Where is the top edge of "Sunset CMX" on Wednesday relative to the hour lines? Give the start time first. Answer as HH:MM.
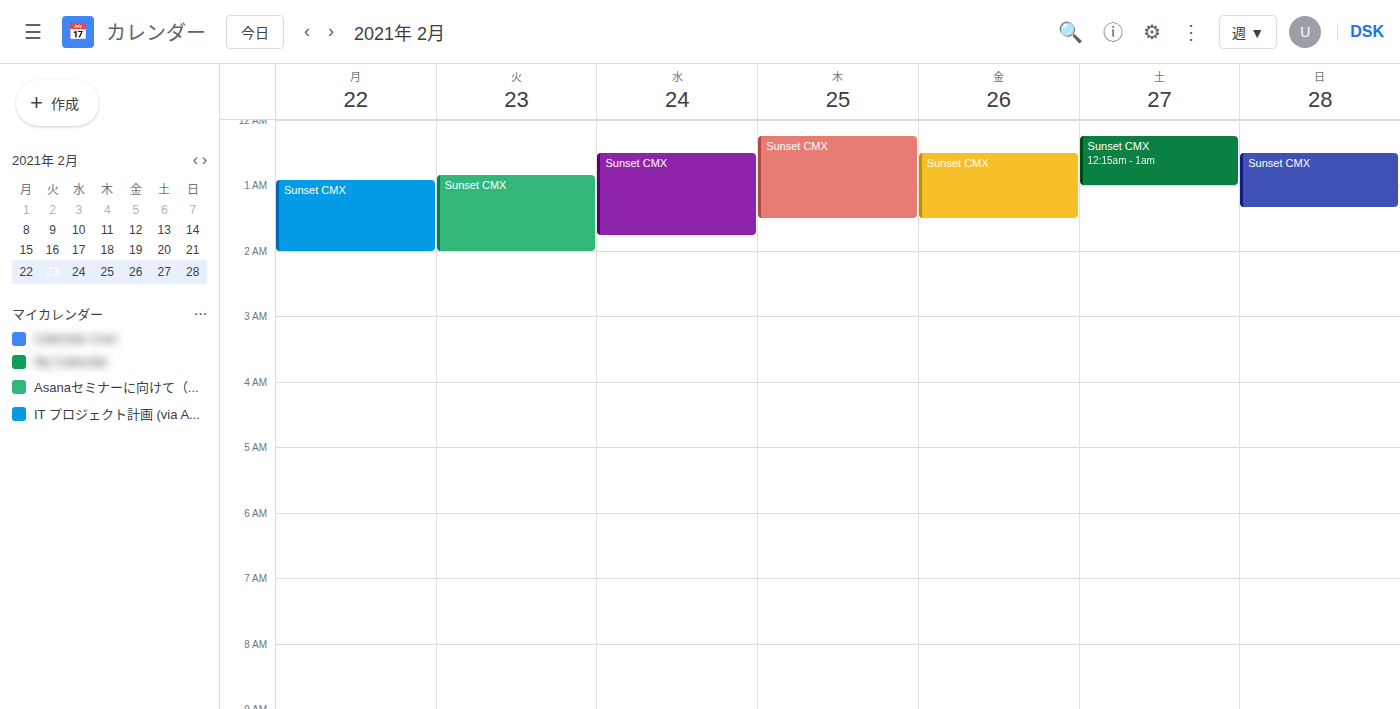
00:30 -- halfway between the 00:00 and 01:00 lines.